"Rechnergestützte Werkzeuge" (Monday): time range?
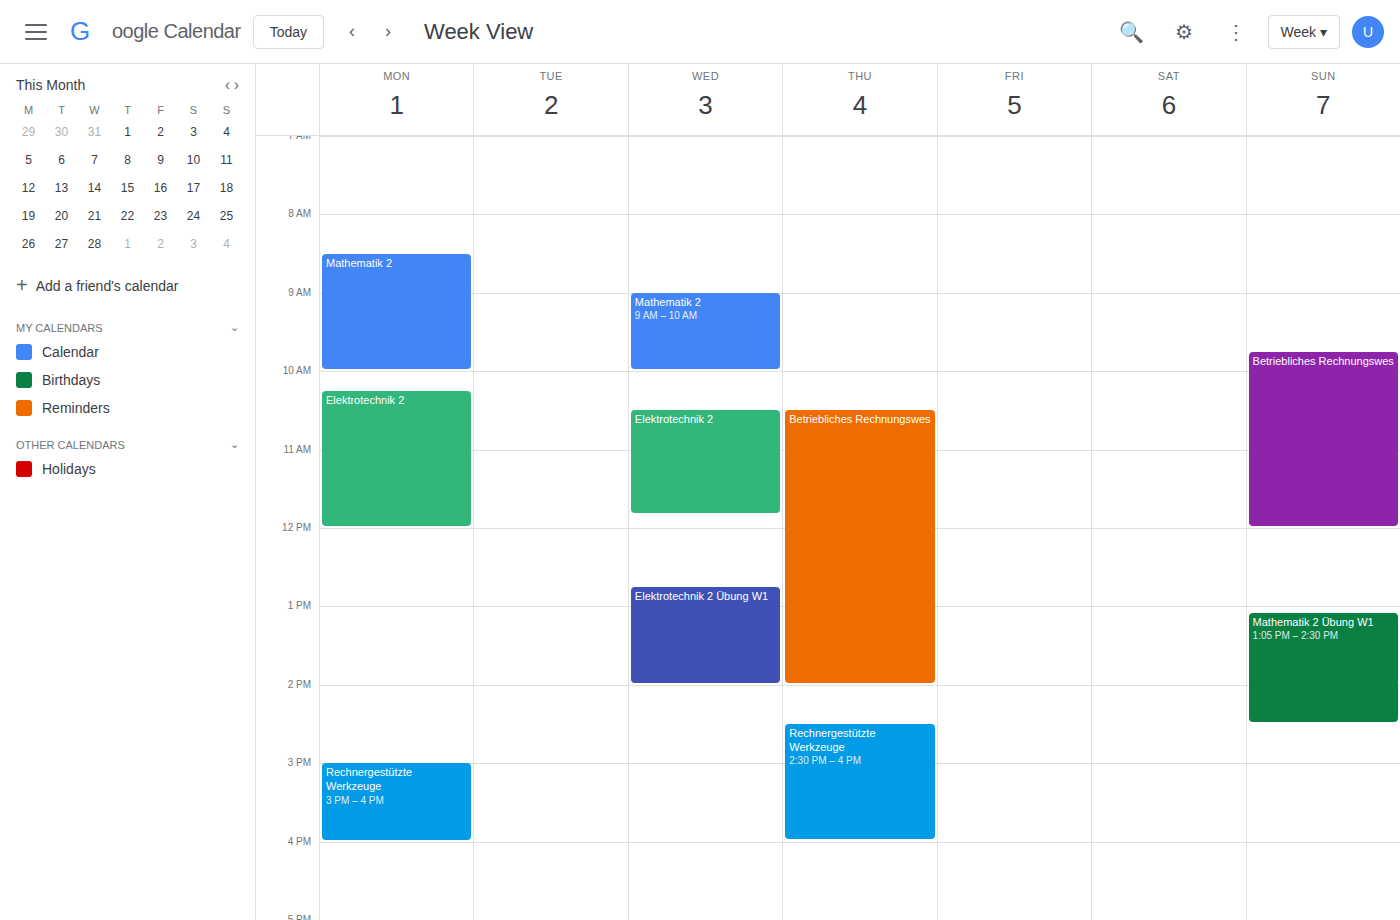
3:00 PM to 4:00 PM